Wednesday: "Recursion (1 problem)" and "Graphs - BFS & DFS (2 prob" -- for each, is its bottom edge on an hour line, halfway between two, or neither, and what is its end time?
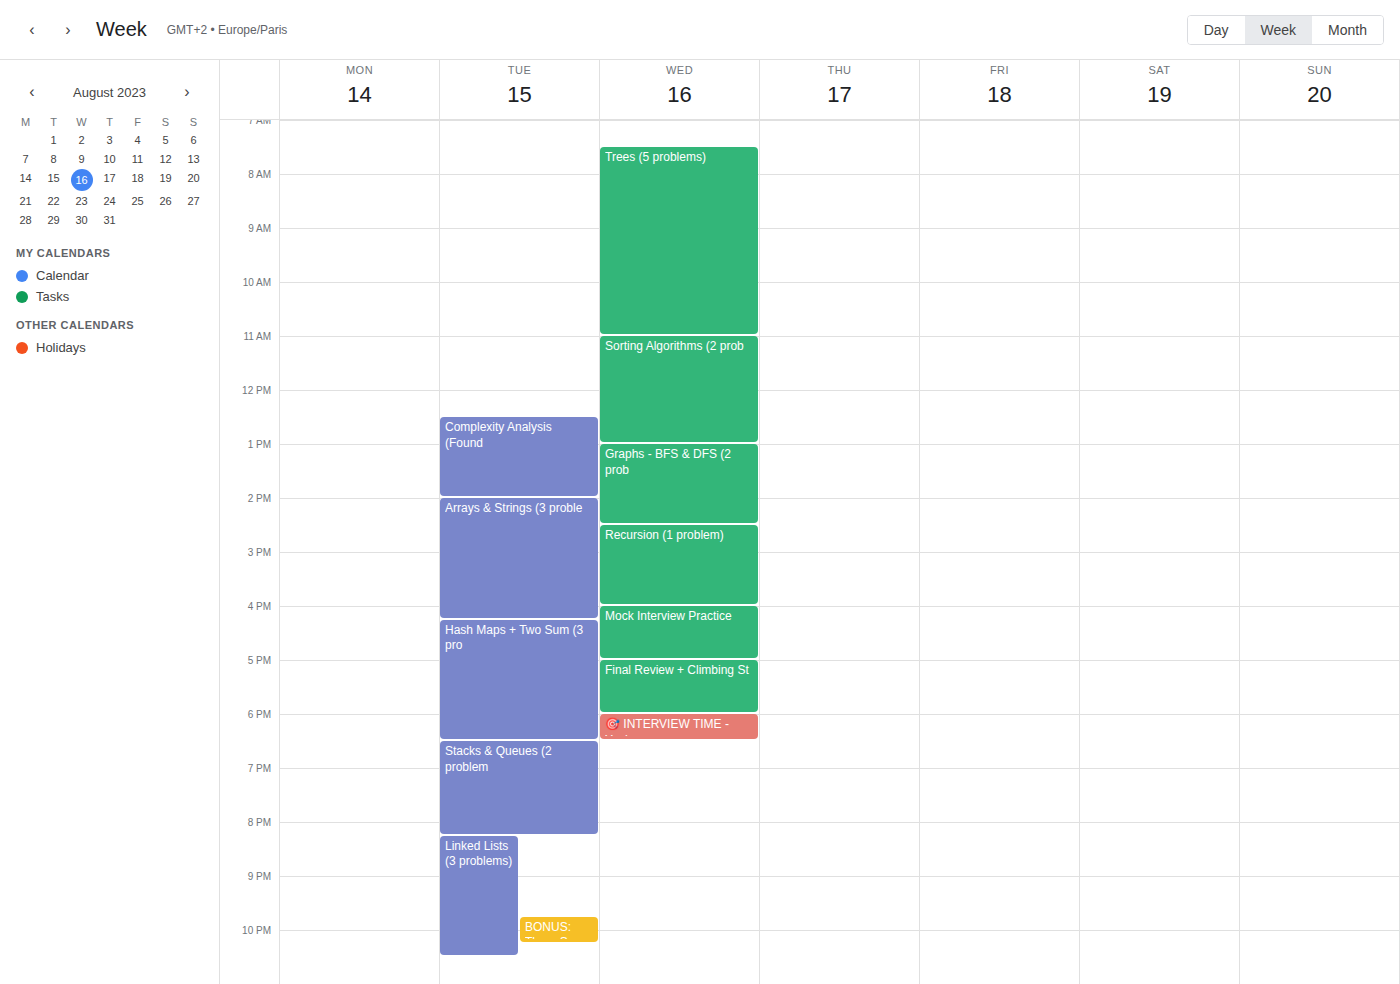
"Recursion (1 problem)": 4:00 PM, exactly on the 4 PM line. "Graphs - BFS & DFS (2 prob": 2:30 PM, halfway between the 2 PM and 3 PM lines.